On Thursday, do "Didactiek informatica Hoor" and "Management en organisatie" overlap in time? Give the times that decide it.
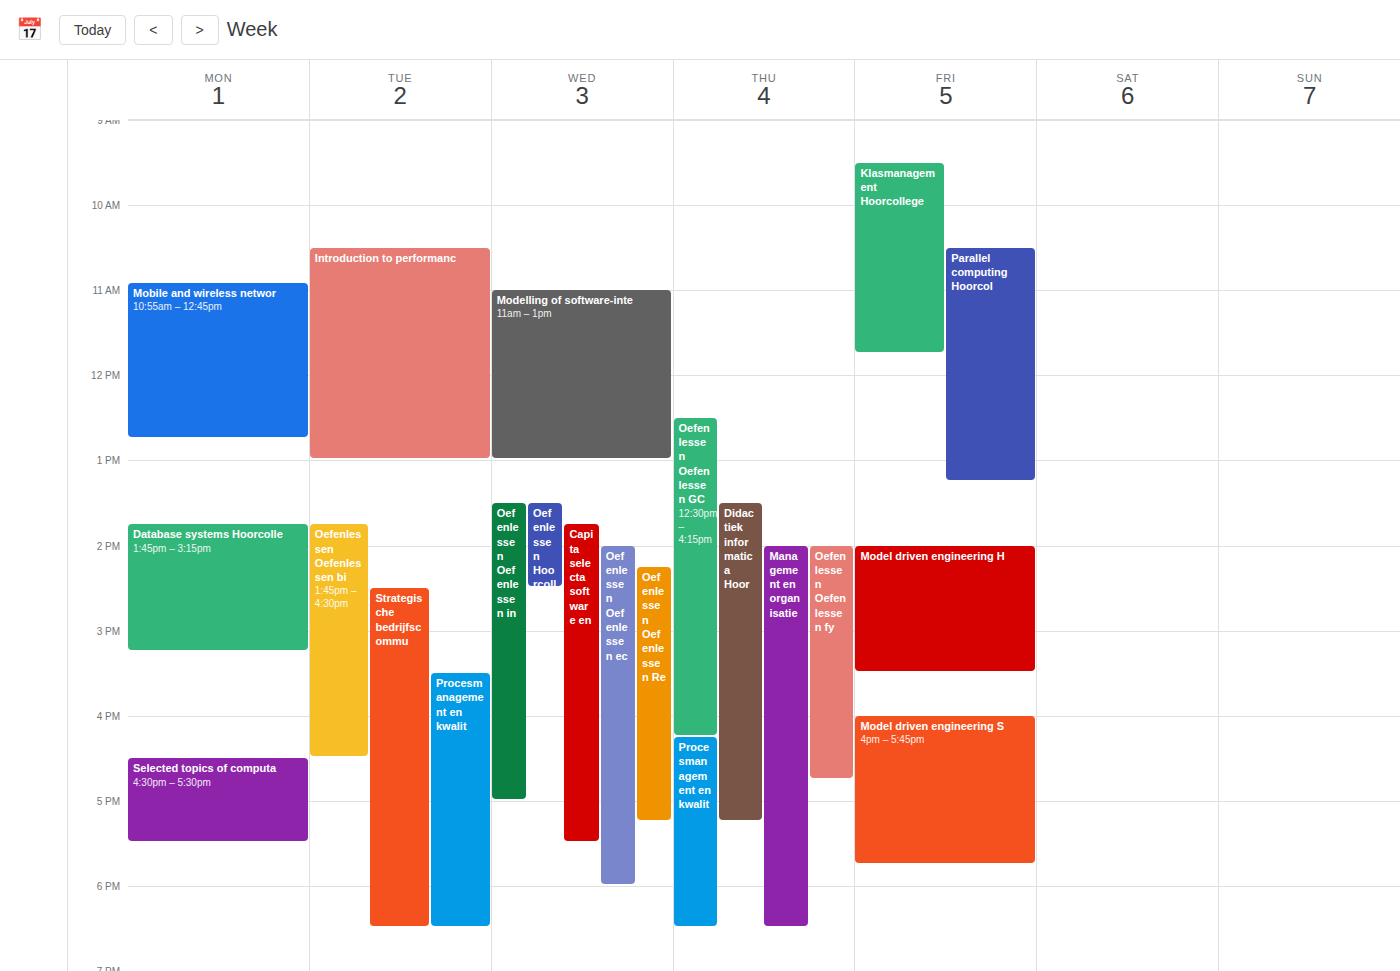
"Management en organisatie" starts at 2:00 PM, before "Didactiek informatica Hoor" ends at 5:15 PM -- they overlap.